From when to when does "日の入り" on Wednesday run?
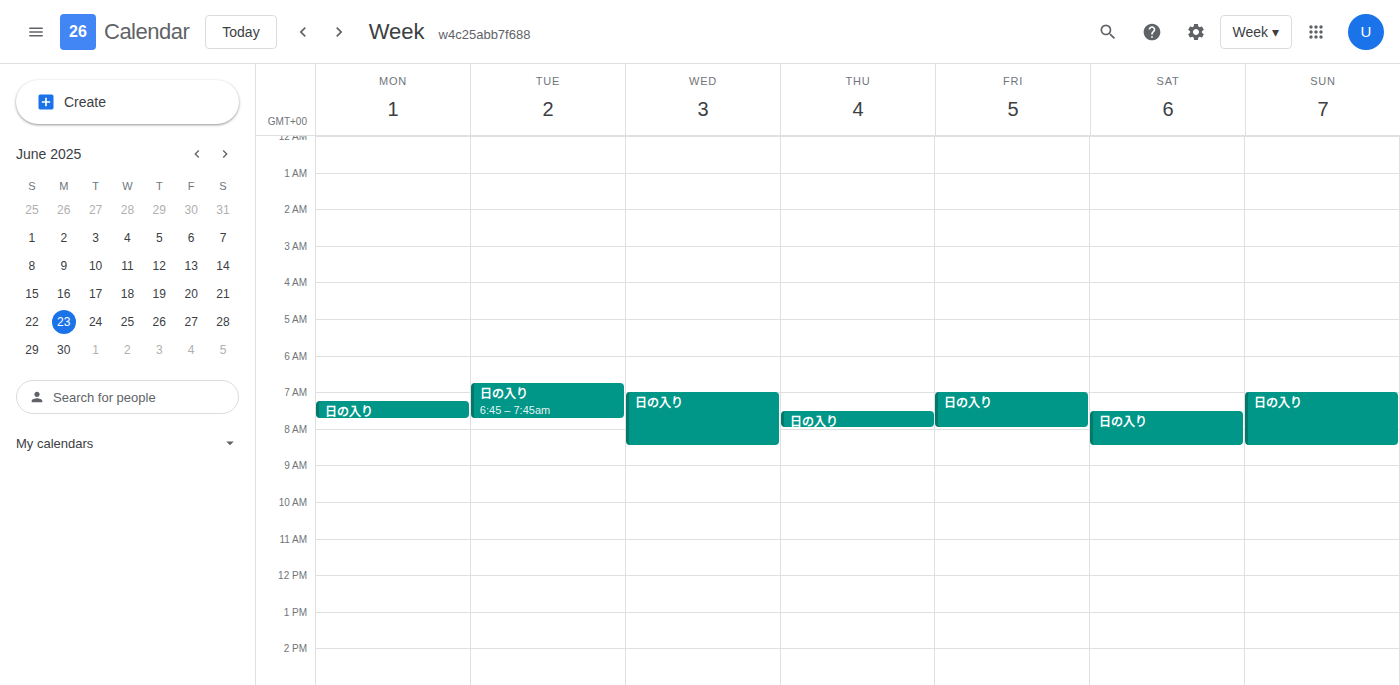
7:00 AM to 8:30 AM